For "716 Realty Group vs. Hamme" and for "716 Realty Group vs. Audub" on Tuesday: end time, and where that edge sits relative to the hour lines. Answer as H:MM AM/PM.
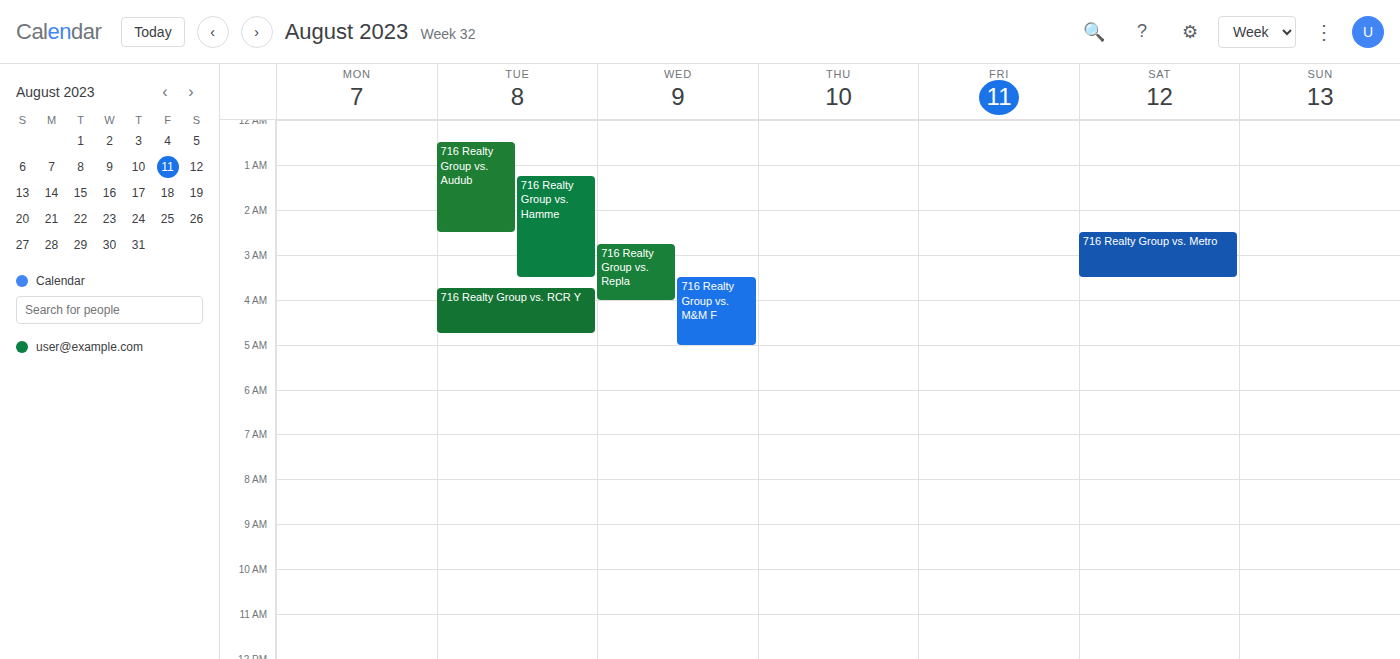
"716 Realty Group vs. Hamme": 3:30 AM, halfway between the 3 AM and 4 AM lines. "716 Realty Group vs. Audub": 2:30 AM, halfway between the 2 AM and 3 AM lines.